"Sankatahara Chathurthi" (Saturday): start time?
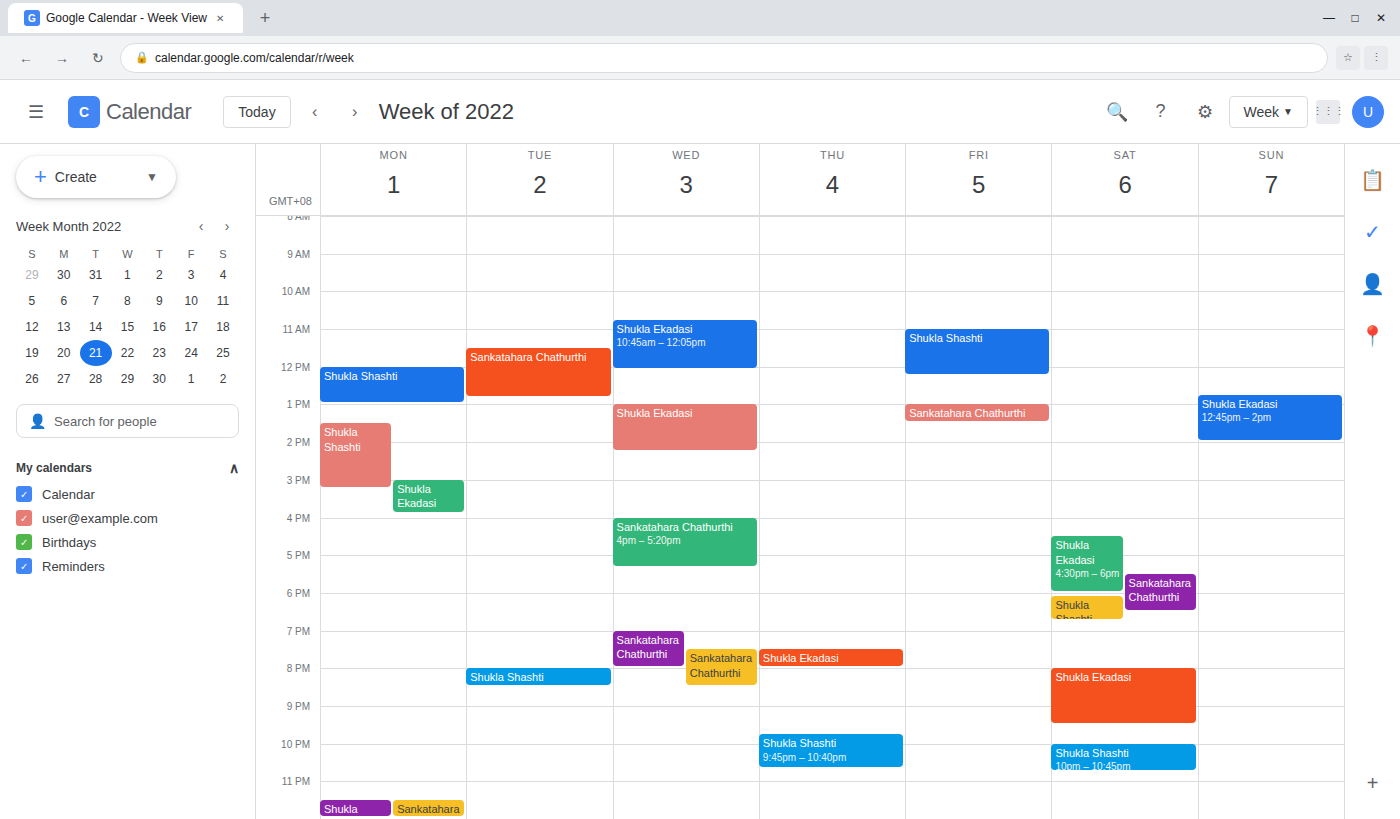
5:30 PM